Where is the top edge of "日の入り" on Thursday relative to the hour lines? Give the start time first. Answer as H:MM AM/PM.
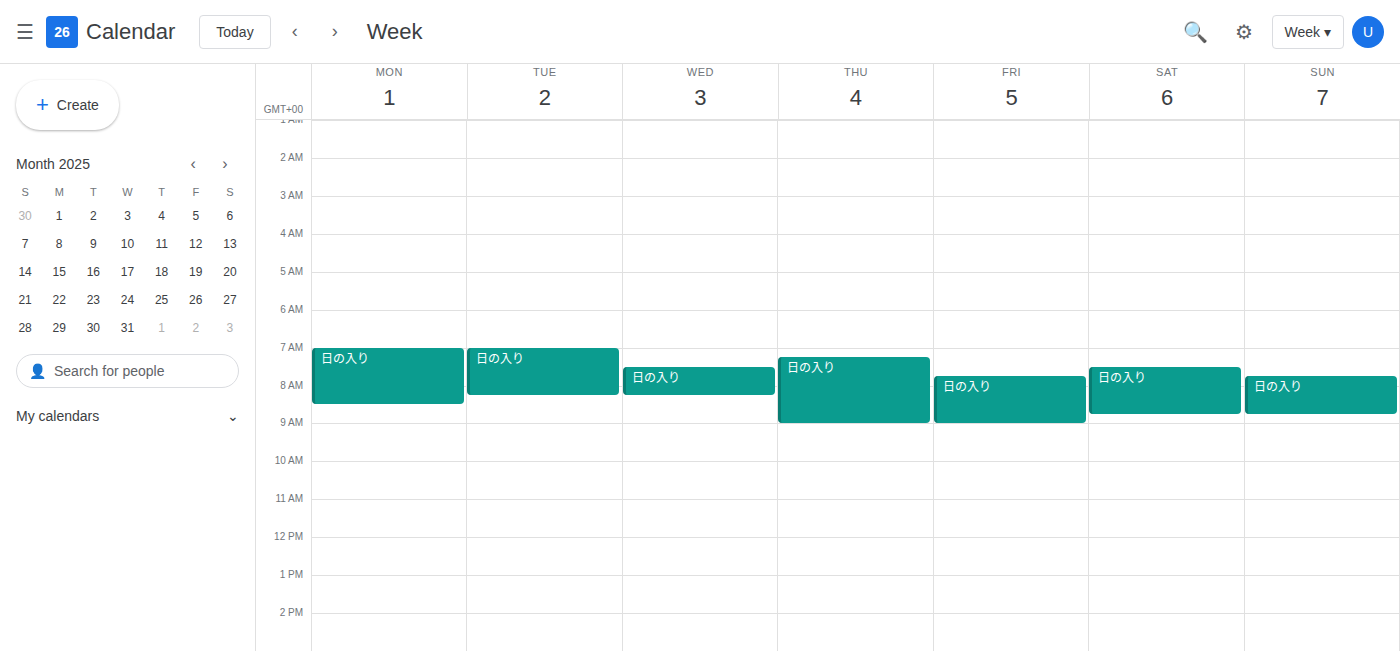
7:15 AM -- neither: a quarter of the way from the 7 AM line to the 8 AM line.